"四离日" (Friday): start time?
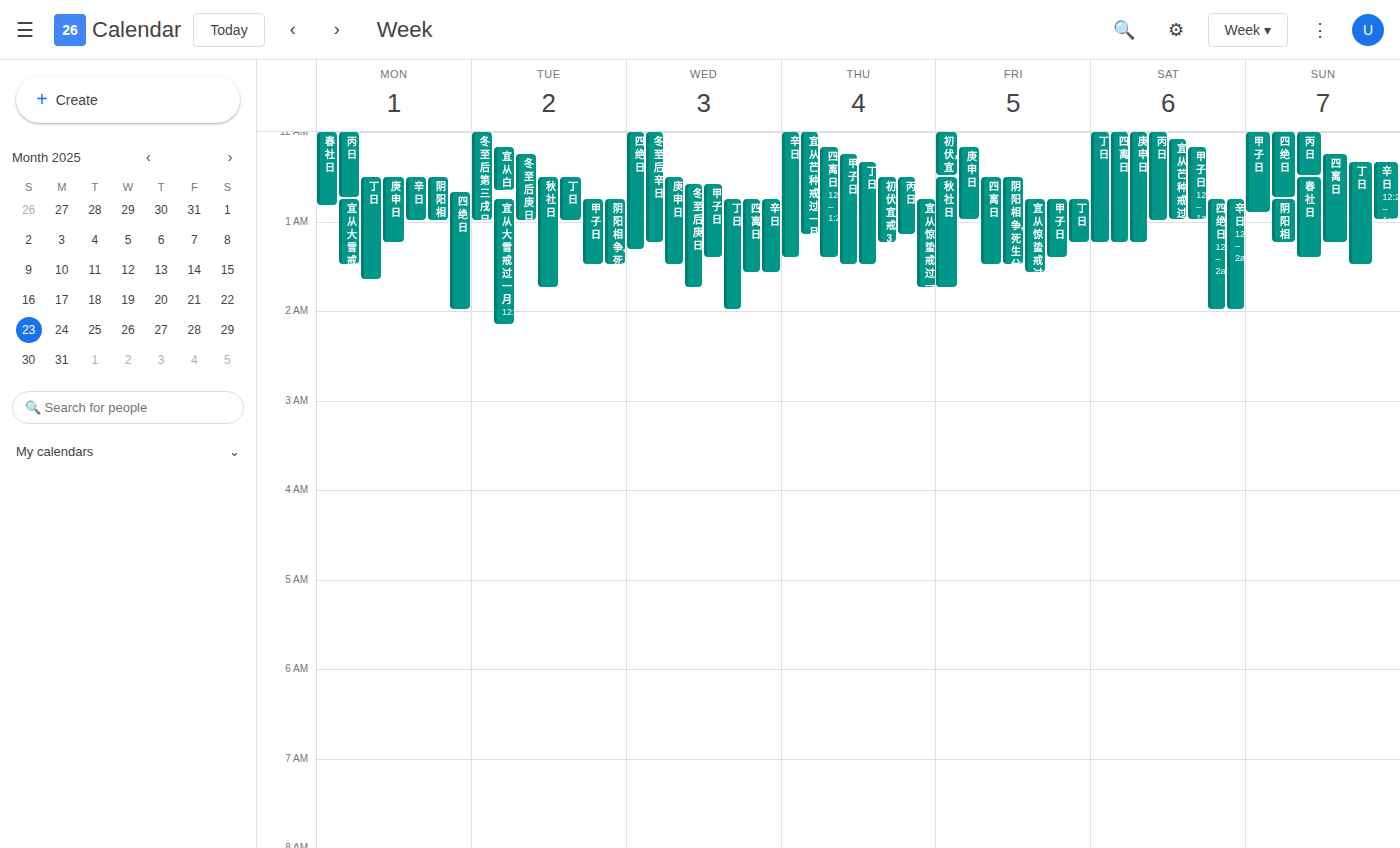
12:30 AM